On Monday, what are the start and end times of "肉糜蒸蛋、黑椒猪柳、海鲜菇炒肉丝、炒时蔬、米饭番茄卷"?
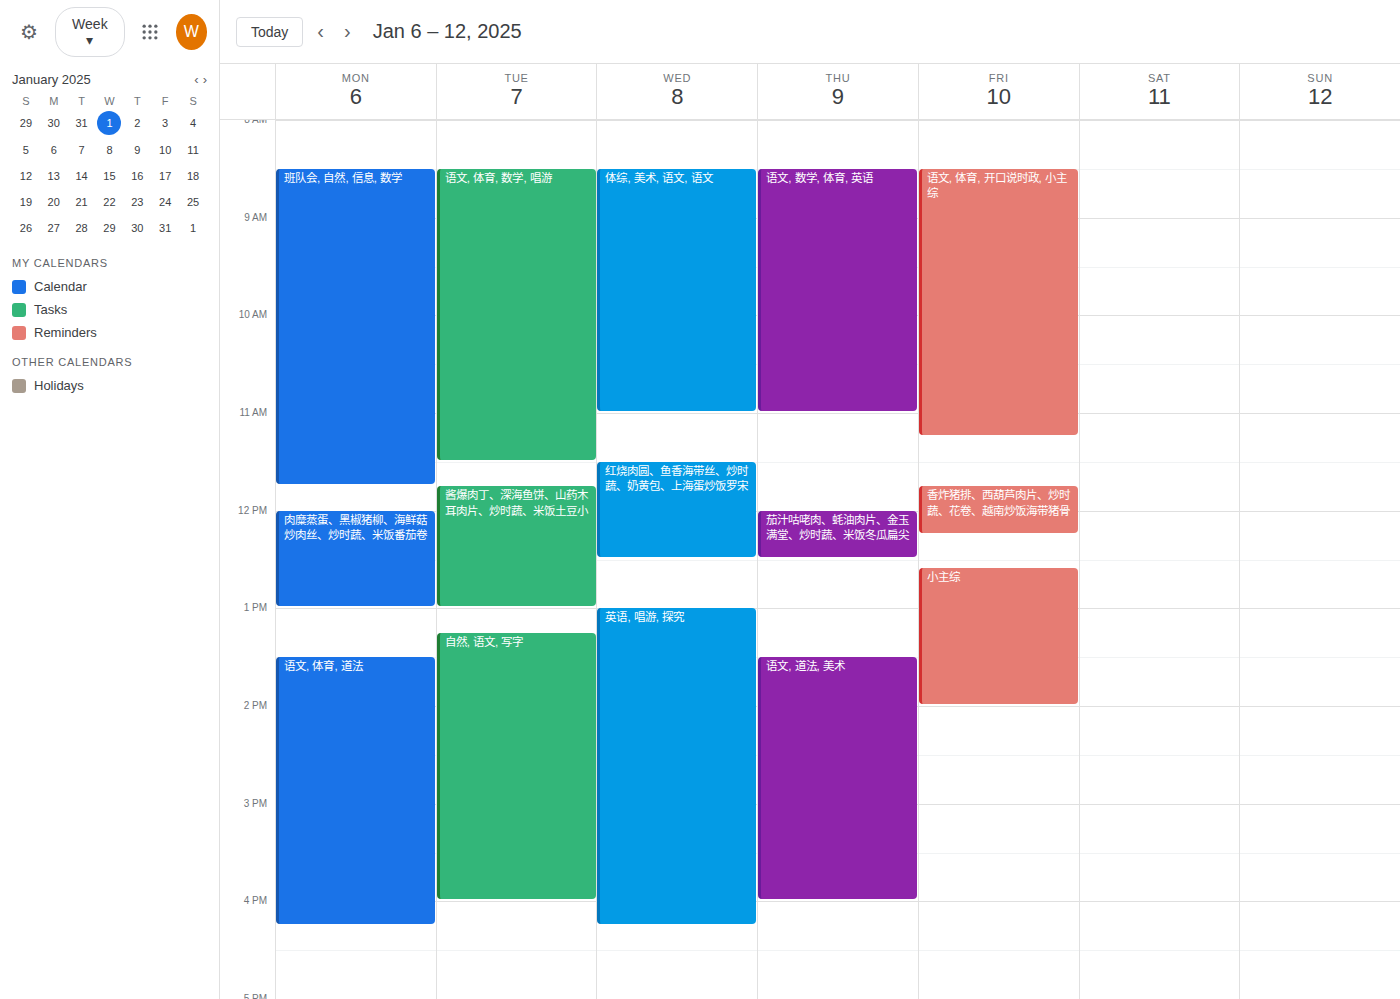
12:00 PM to 1:00 PM